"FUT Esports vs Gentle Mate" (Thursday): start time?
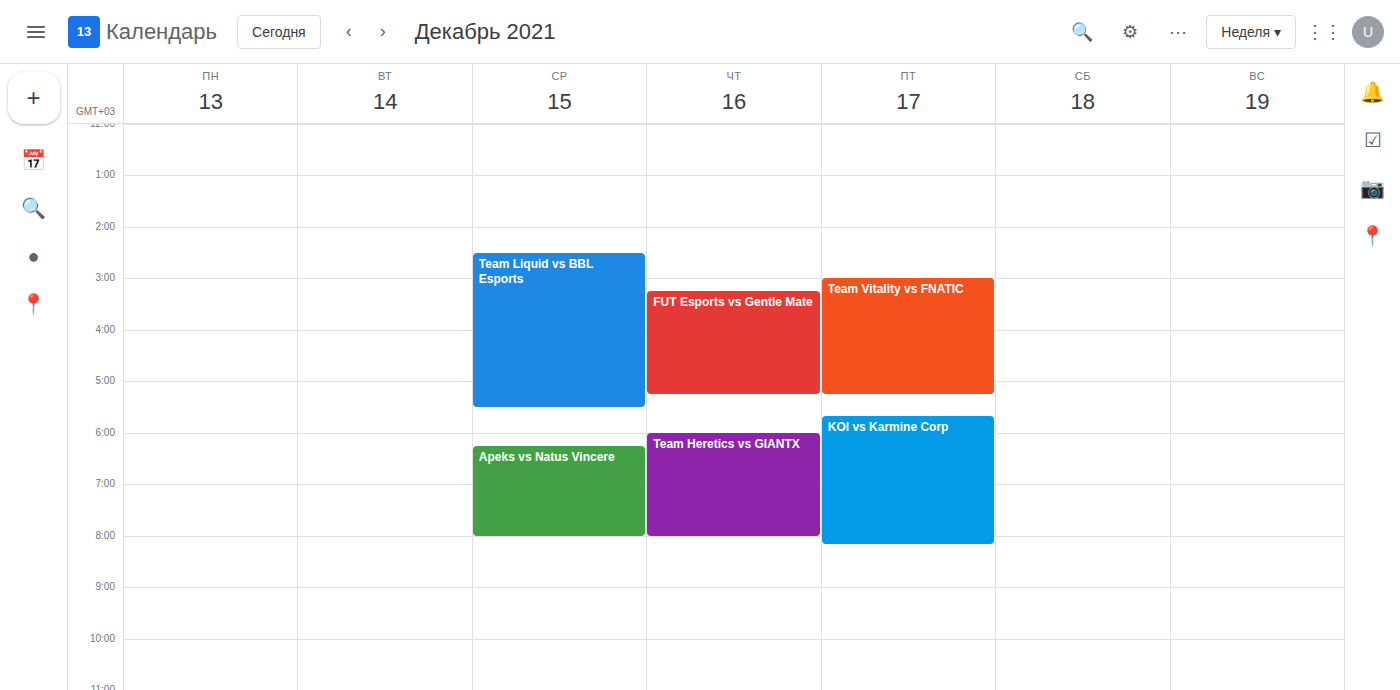
3:15 PM